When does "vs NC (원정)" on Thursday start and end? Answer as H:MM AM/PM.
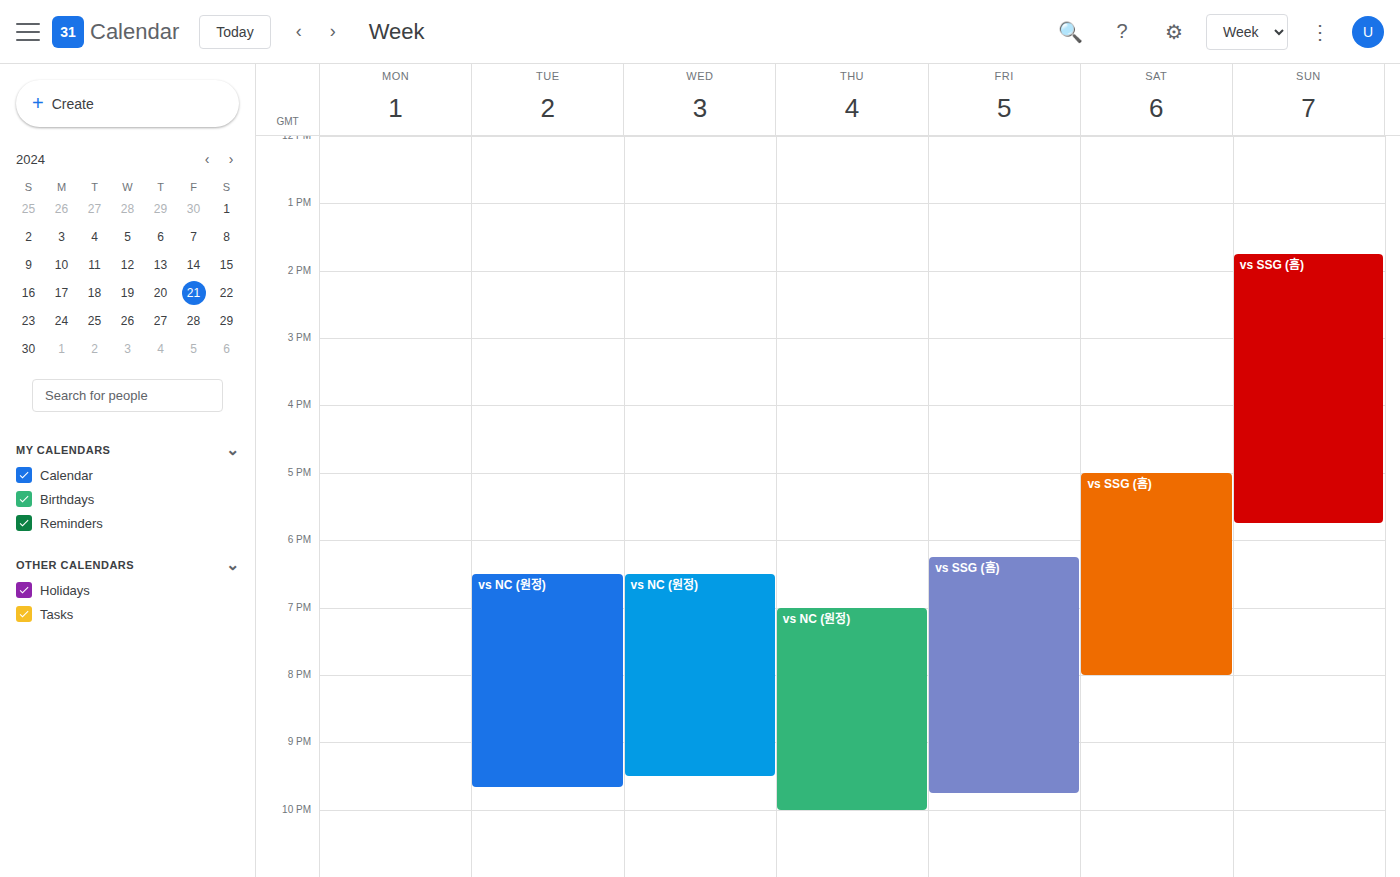
7:00 PM to 10:00 PM